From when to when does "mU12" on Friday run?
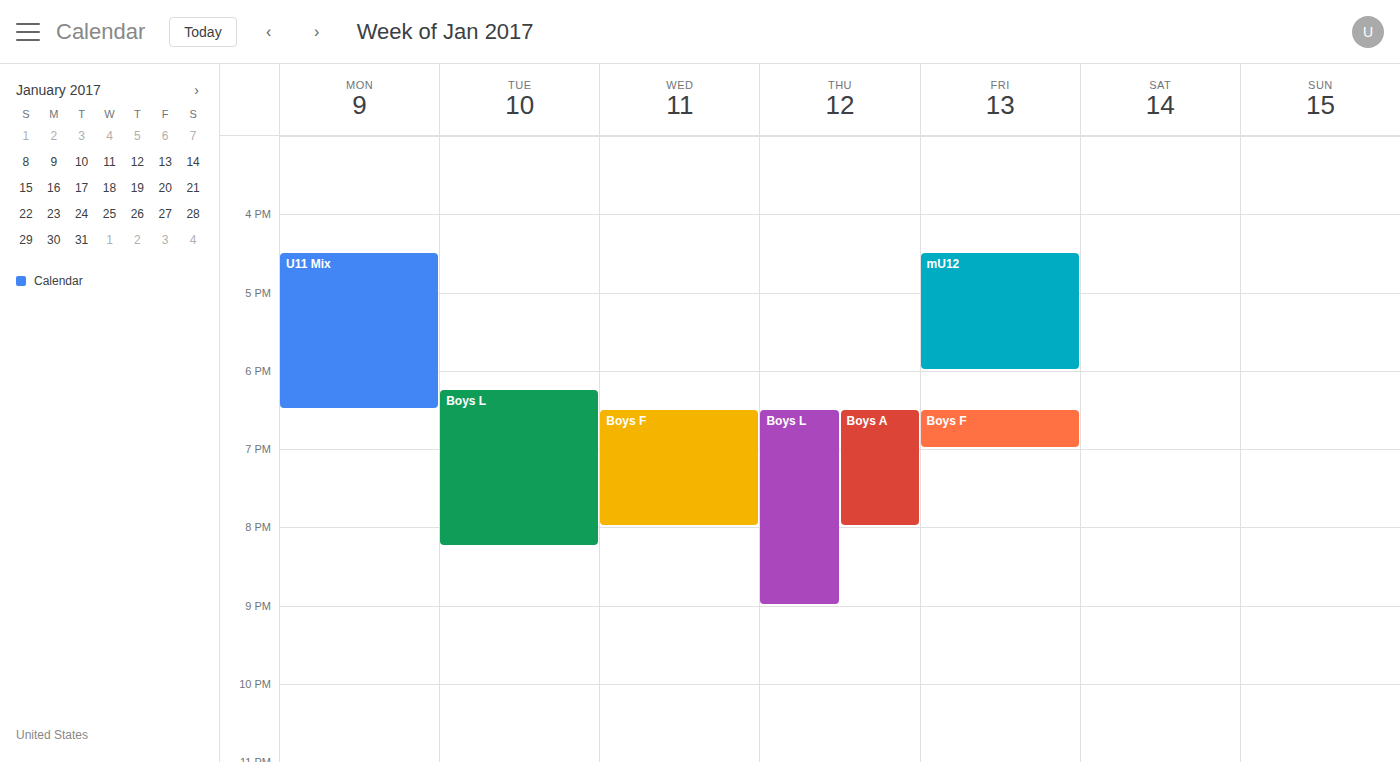
4:30 PM to 6:00 PM